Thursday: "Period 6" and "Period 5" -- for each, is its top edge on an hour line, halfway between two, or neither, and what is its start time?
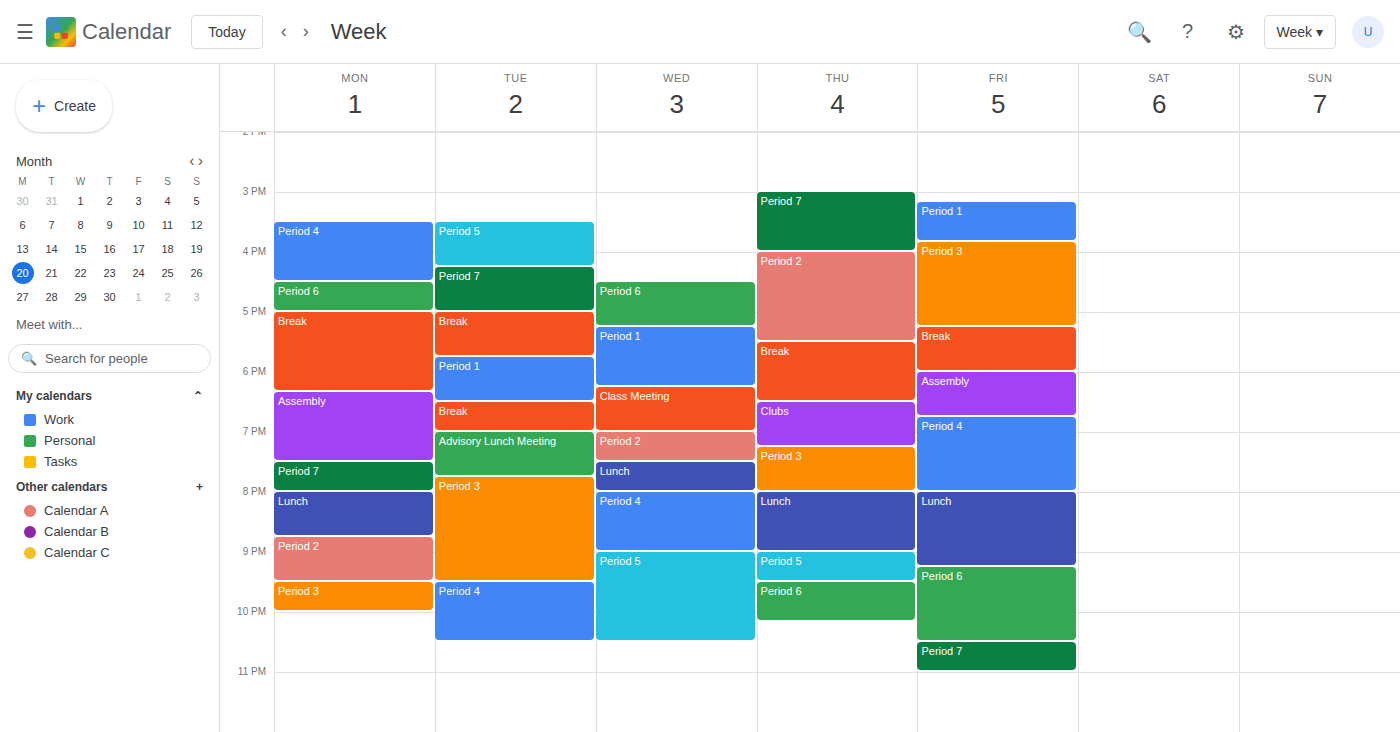
"Period 6": 9:30 PM, halfway between the 9 PM and 10 PM lines. "Period 5": 9:00 PM, exactly on the 9 PM line.